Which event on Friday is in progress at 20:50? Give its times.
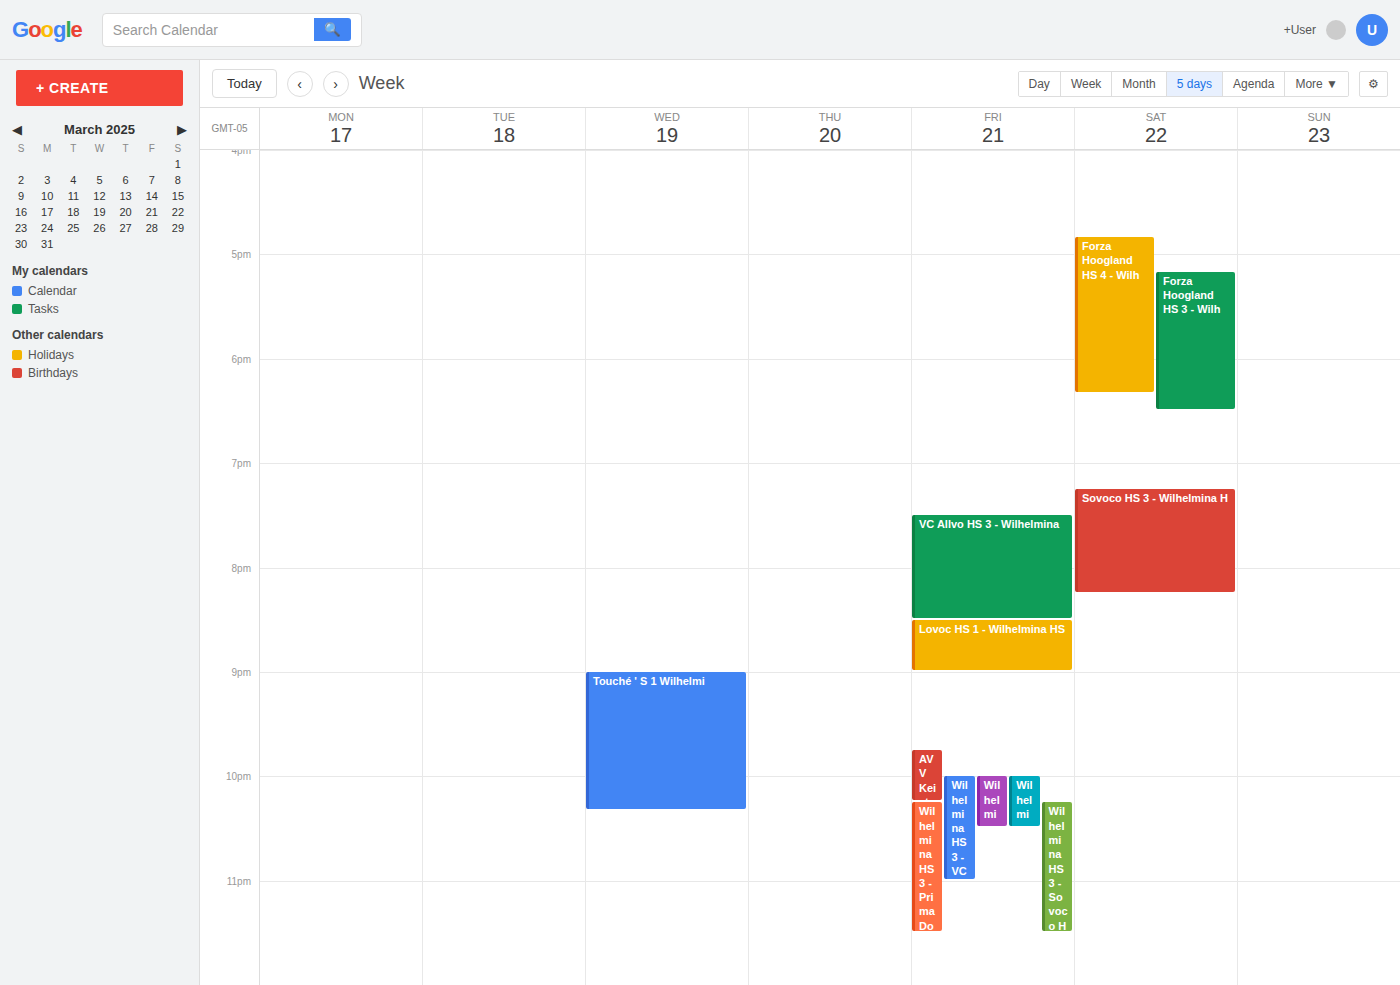
"Lovoc HS 1 - Wilhelmina HS", 20:30 to 21:00